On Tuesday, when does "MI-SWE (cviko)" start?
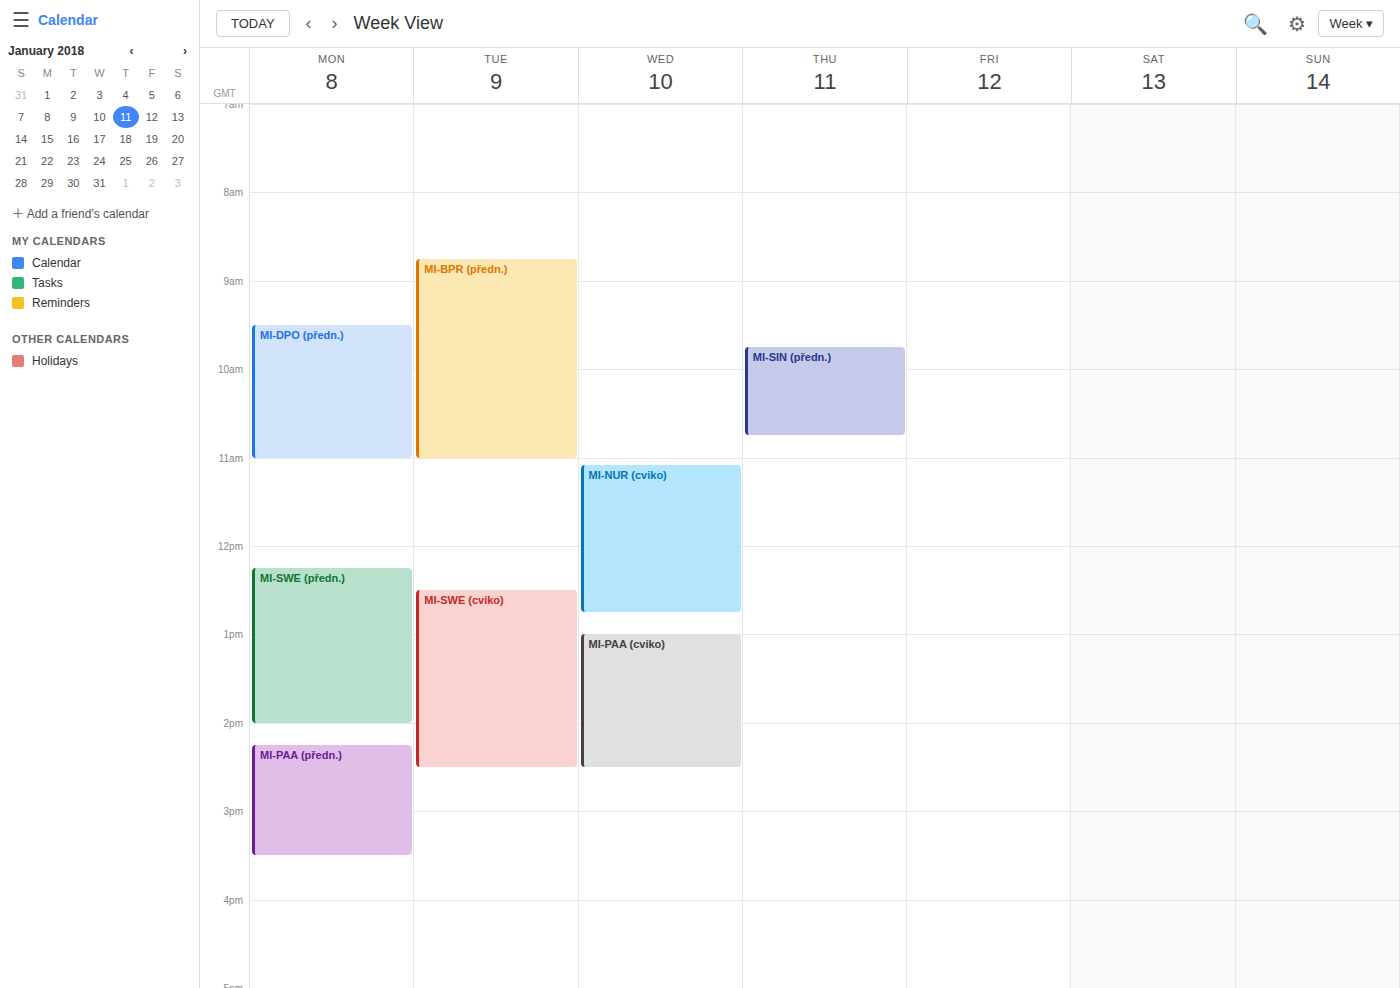
12:30 PM